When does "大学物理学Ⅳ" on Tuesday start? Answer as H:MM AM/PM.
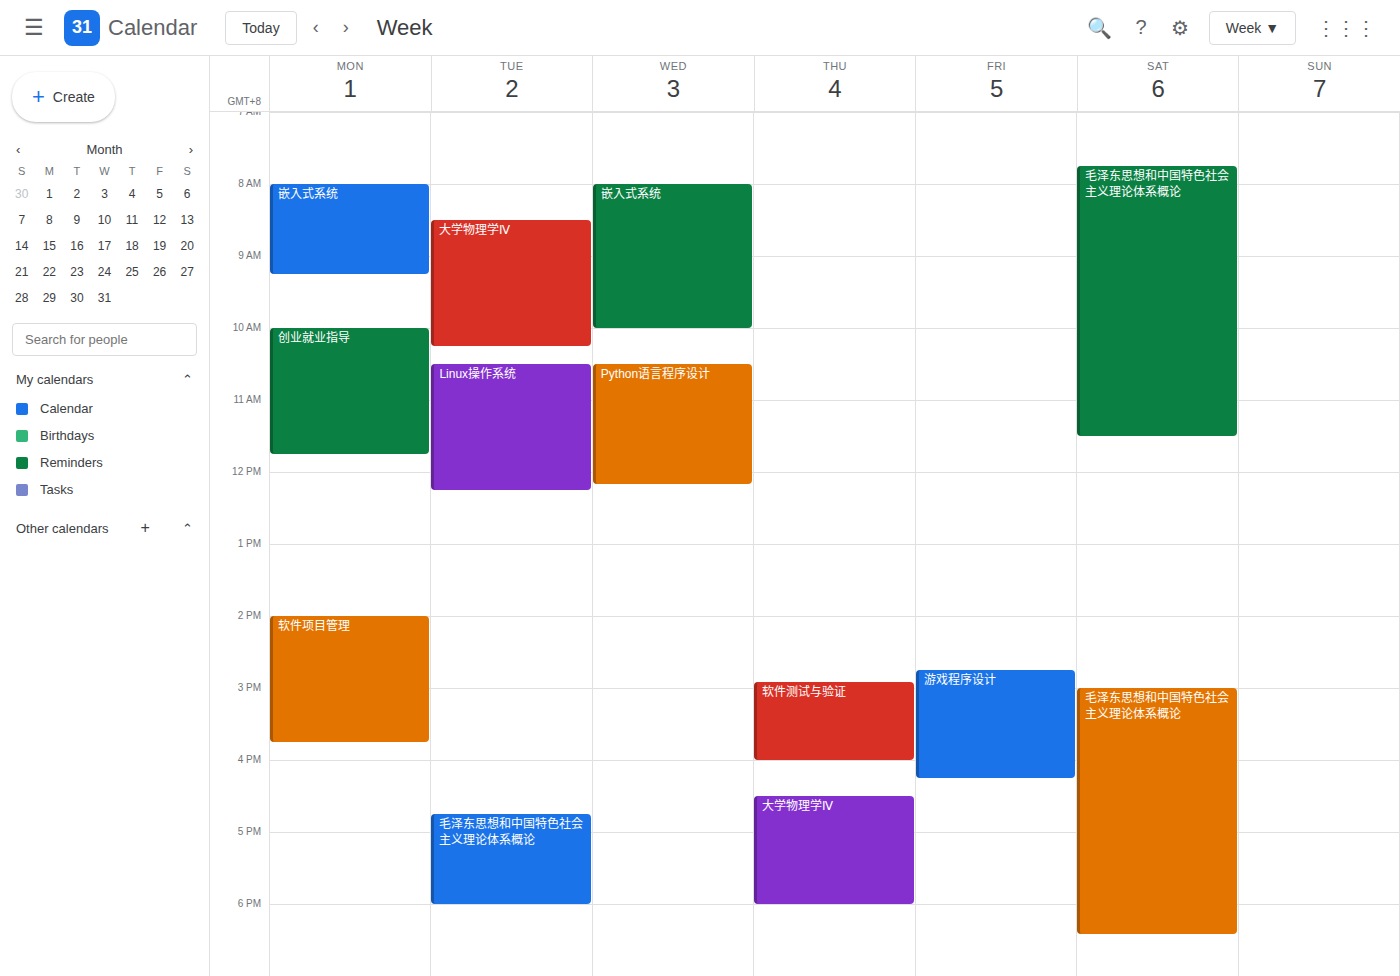
8:30 AM